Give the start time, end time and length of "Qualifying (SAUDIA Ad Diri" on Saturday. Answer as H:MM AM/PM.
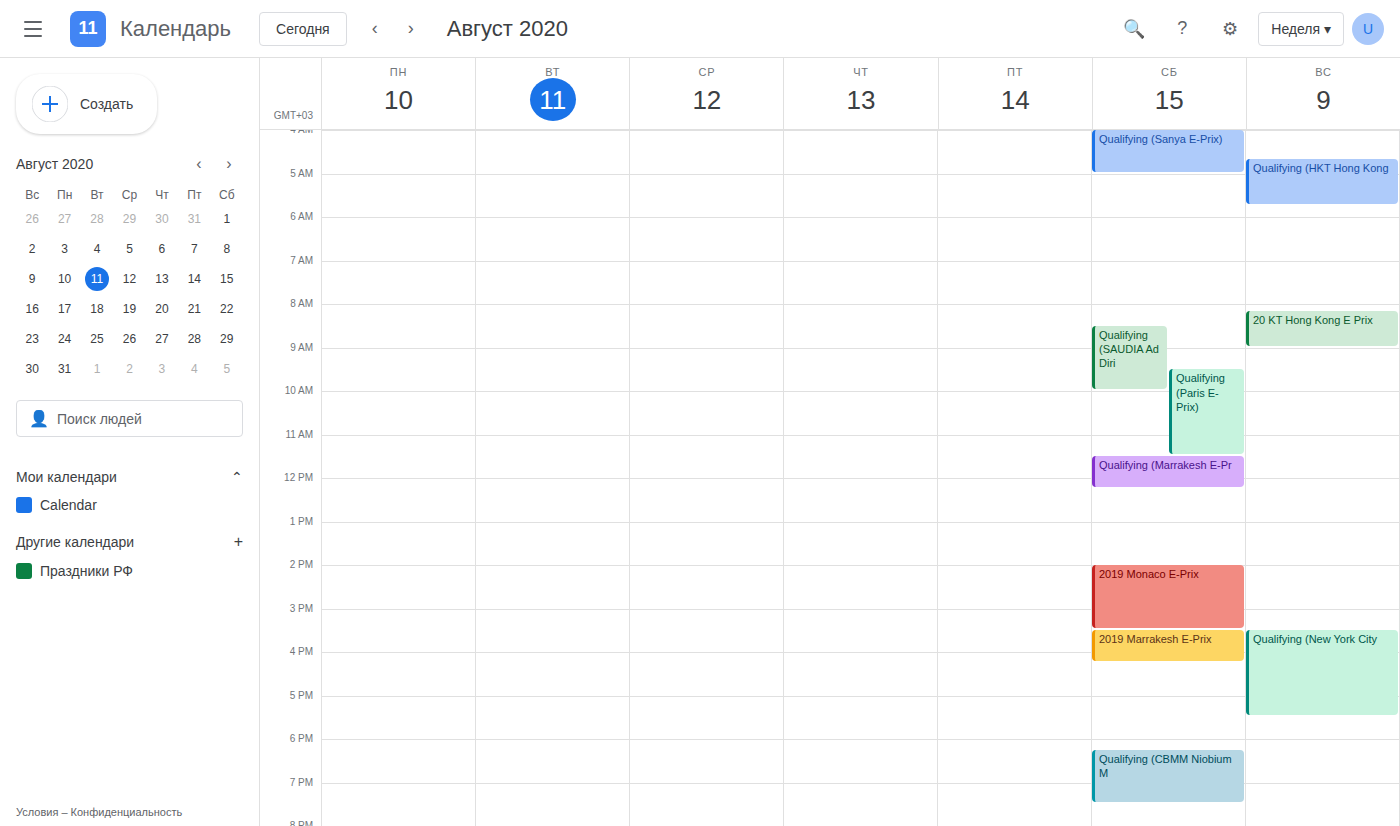
8:30 AM to 10:00 AM, 1 hour 30 minutes